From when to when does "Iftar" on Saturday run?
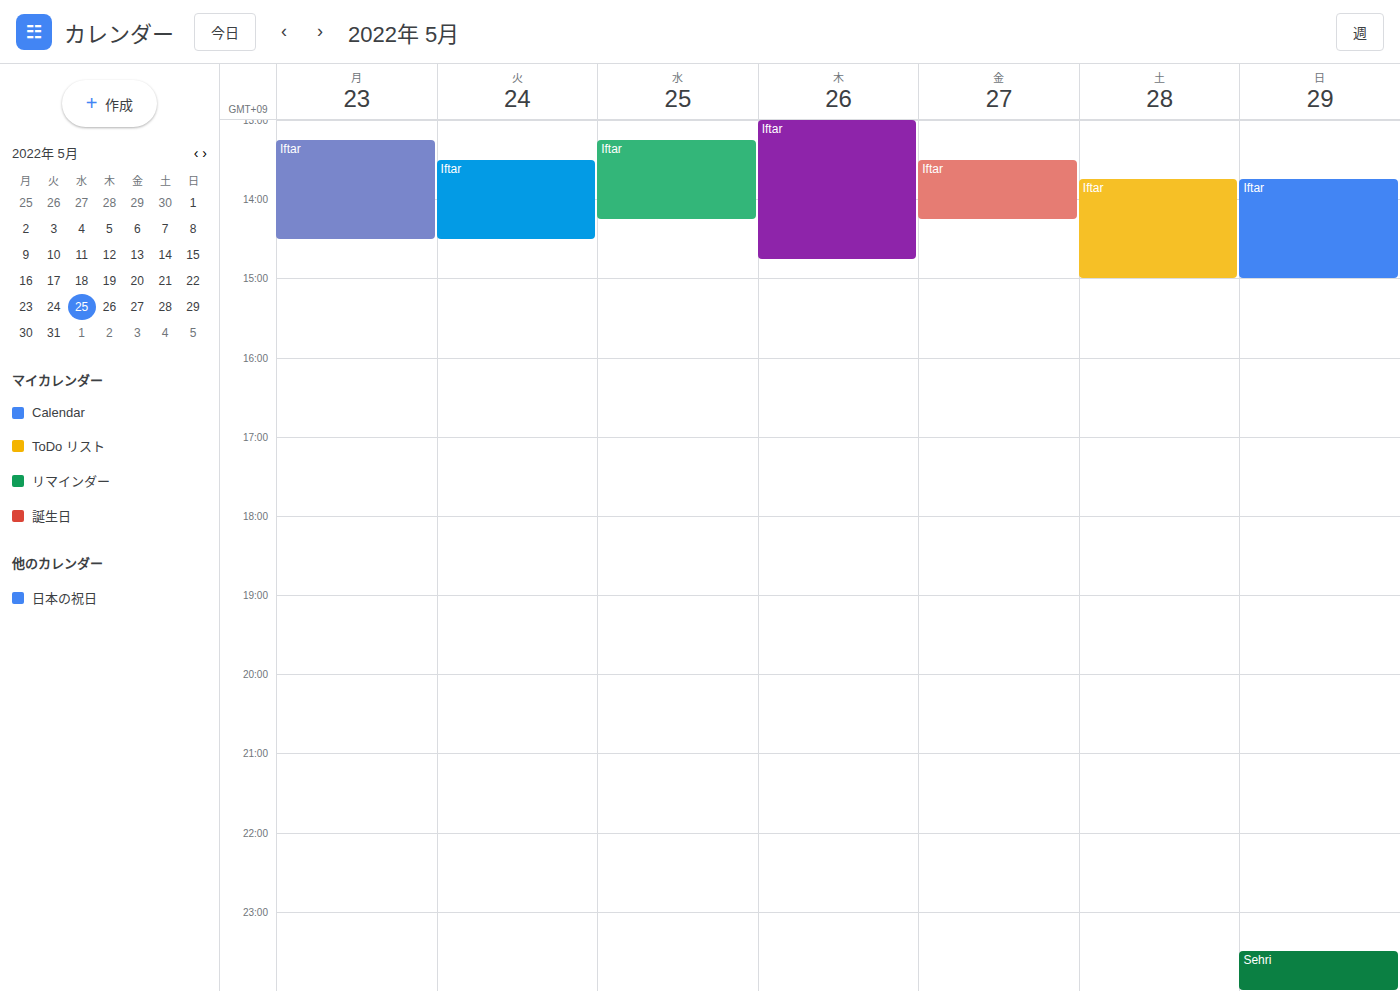
1:45 PM to 3:00 PM